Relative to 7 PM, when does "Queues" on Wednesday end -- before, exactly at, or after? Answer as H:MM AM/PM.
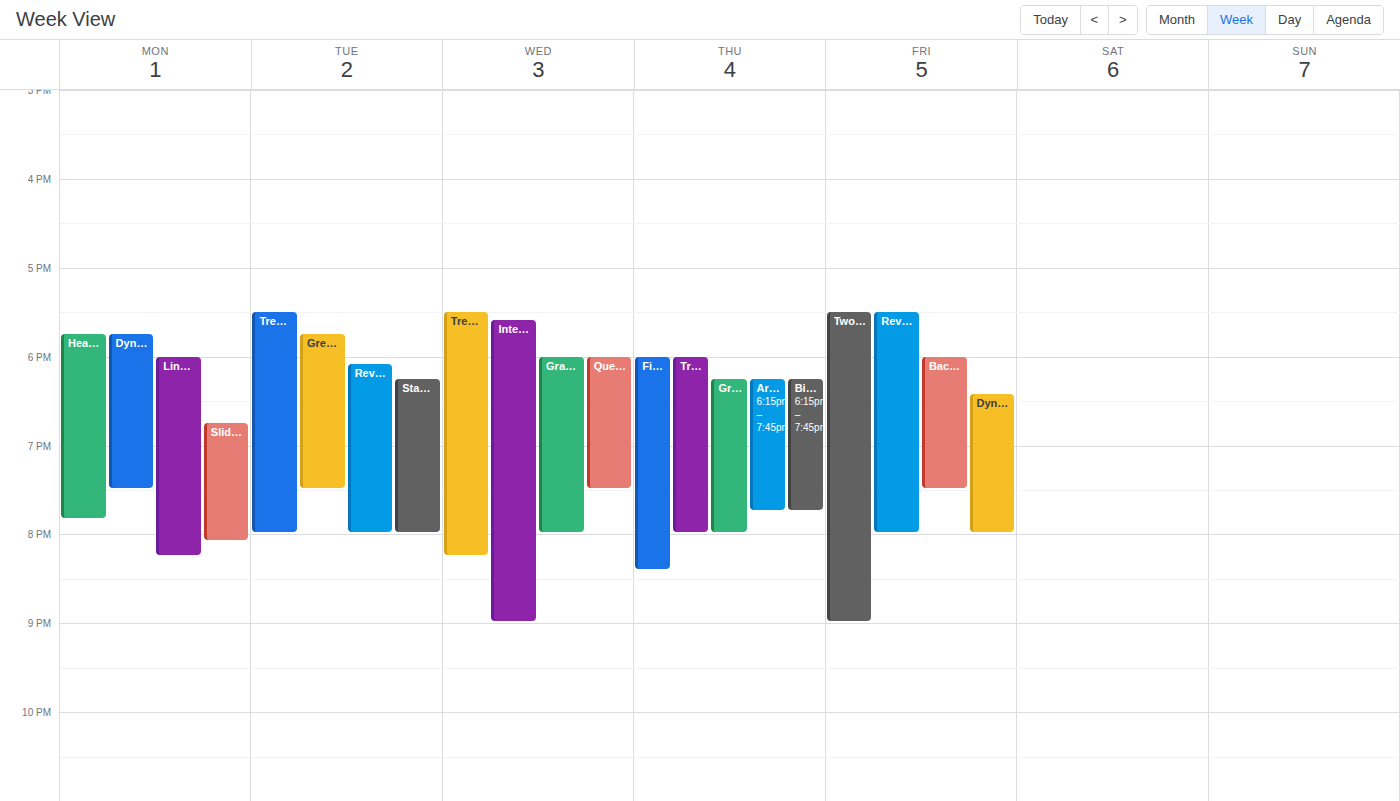
7:30 PM -- after 7 PM, 30 minutes below the 7 PM line.